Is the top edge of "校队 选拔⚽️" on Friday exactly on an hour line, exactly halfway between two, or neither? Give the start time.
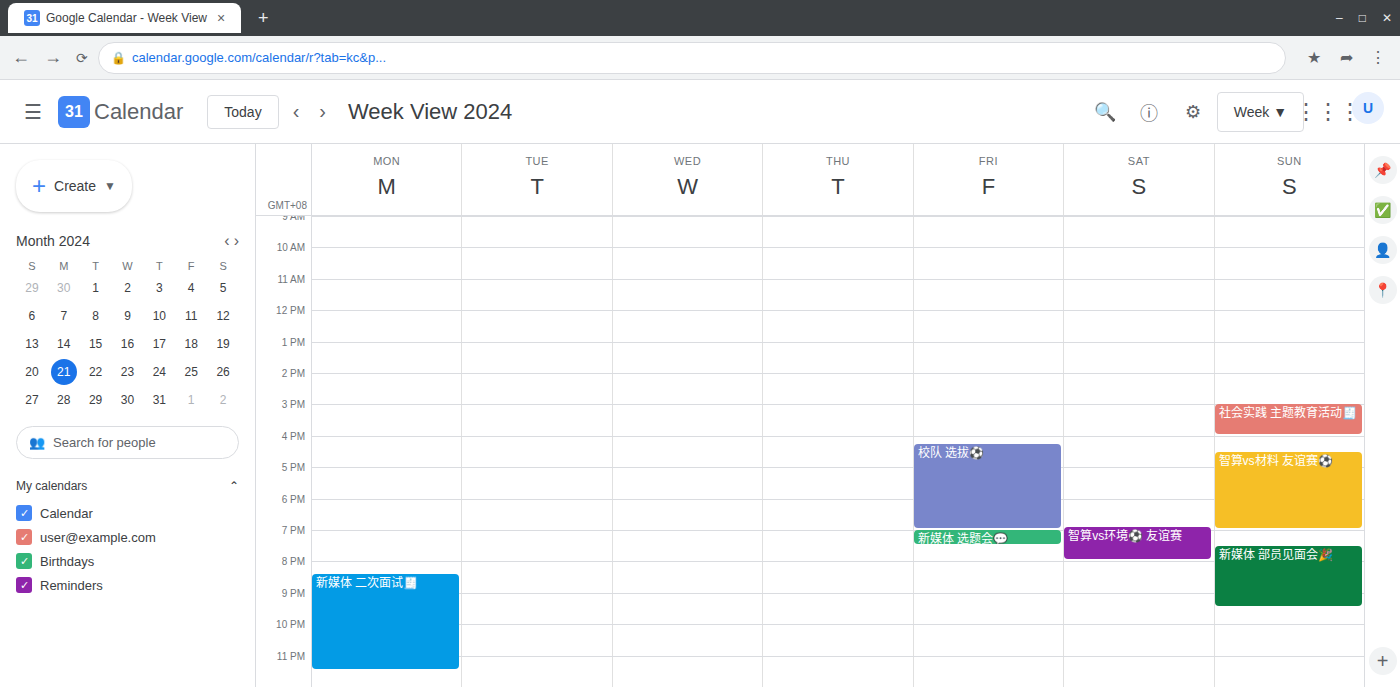
4:15 PM -- neither: a quarter of the way from the 4 PM line to the 5 PM line.